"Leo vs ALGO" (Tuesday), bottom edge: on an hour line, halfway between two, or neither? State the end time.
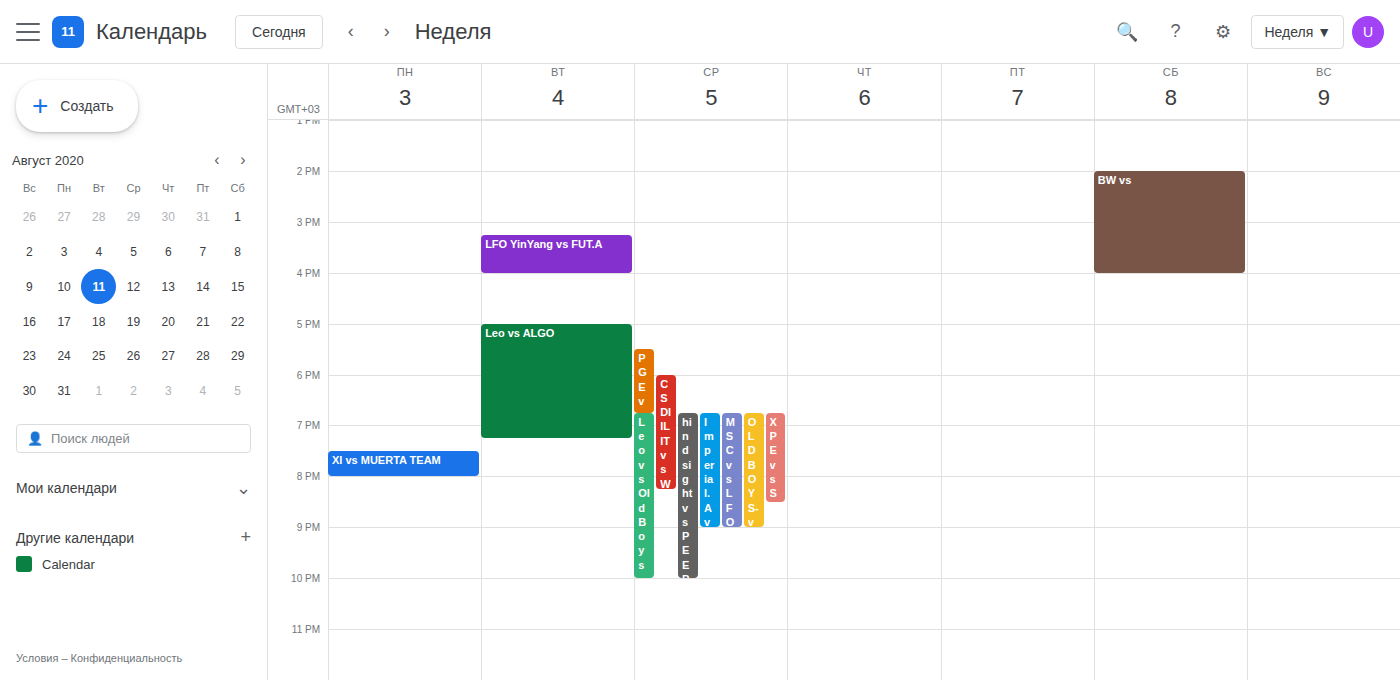
7:15 PM -- neither: a quarter of the way from the 7 PM line to the 8 PM line.